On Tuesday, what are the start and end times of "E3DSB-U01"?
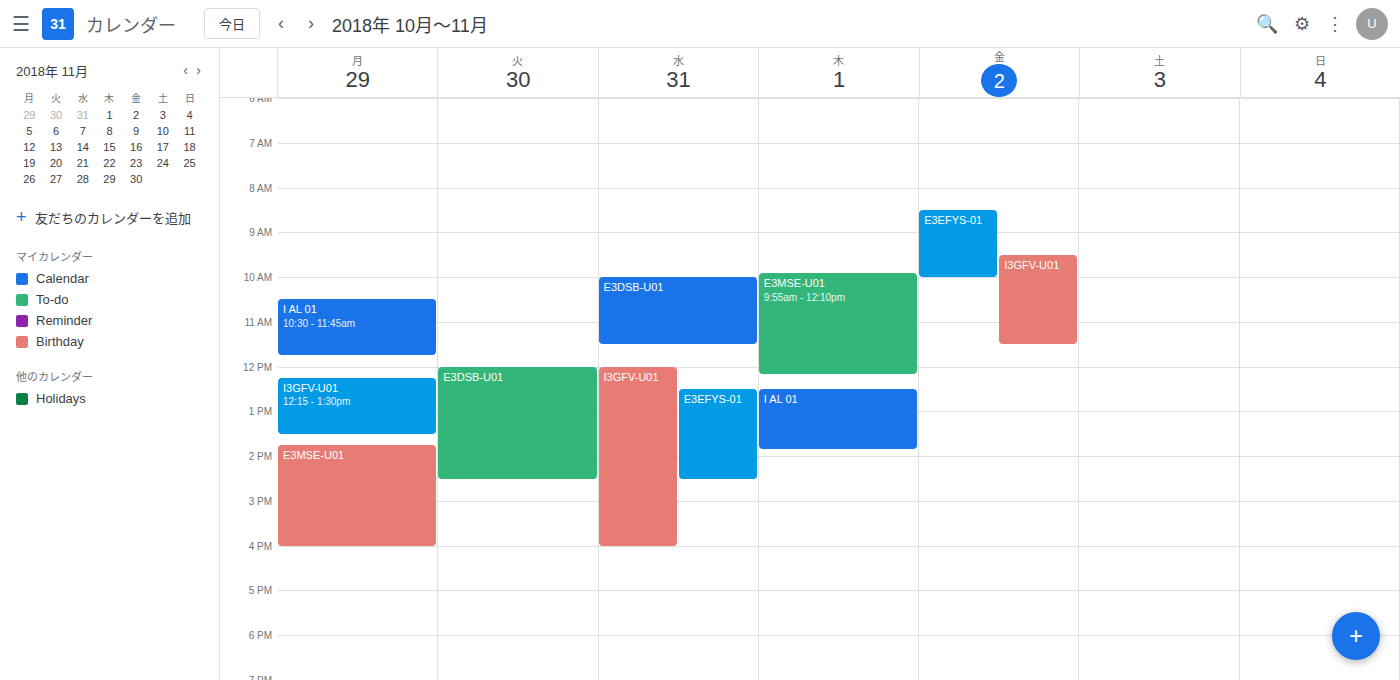
12:00 to 14:30